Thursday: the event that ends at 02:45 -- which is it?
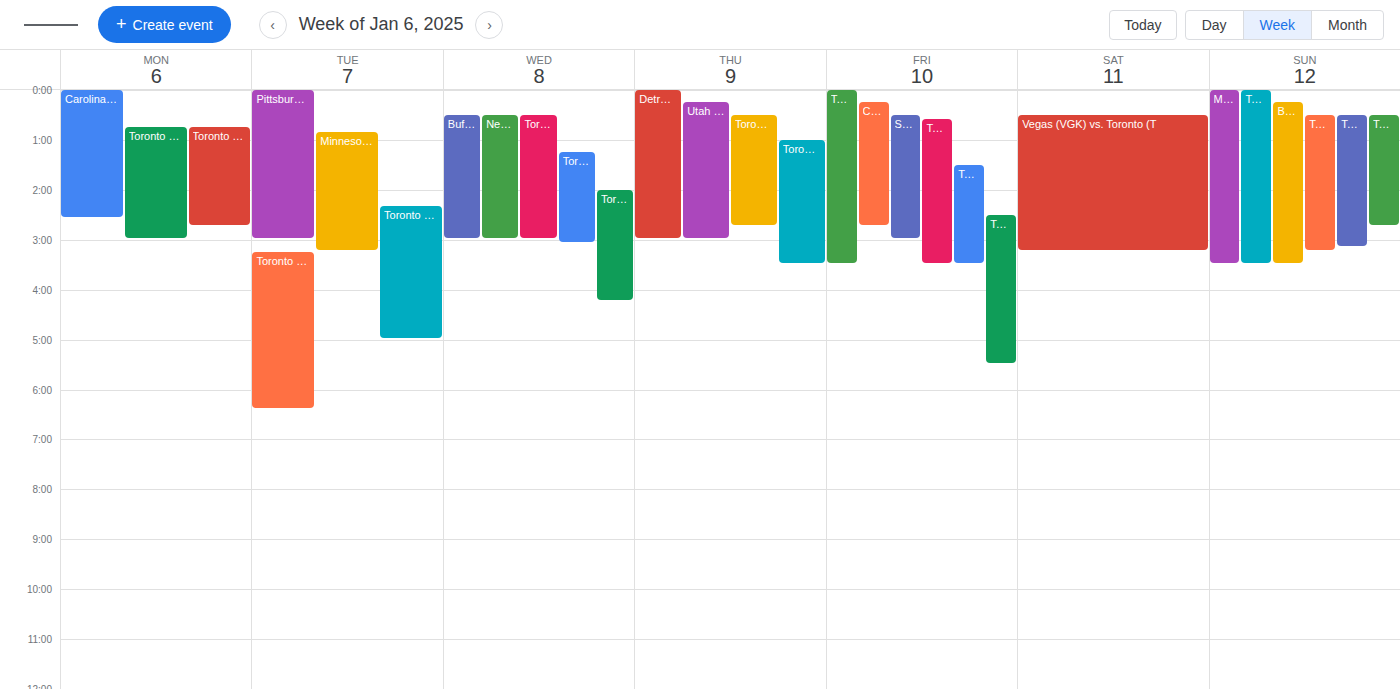
"Toronto (TOR) vs. Columbus"